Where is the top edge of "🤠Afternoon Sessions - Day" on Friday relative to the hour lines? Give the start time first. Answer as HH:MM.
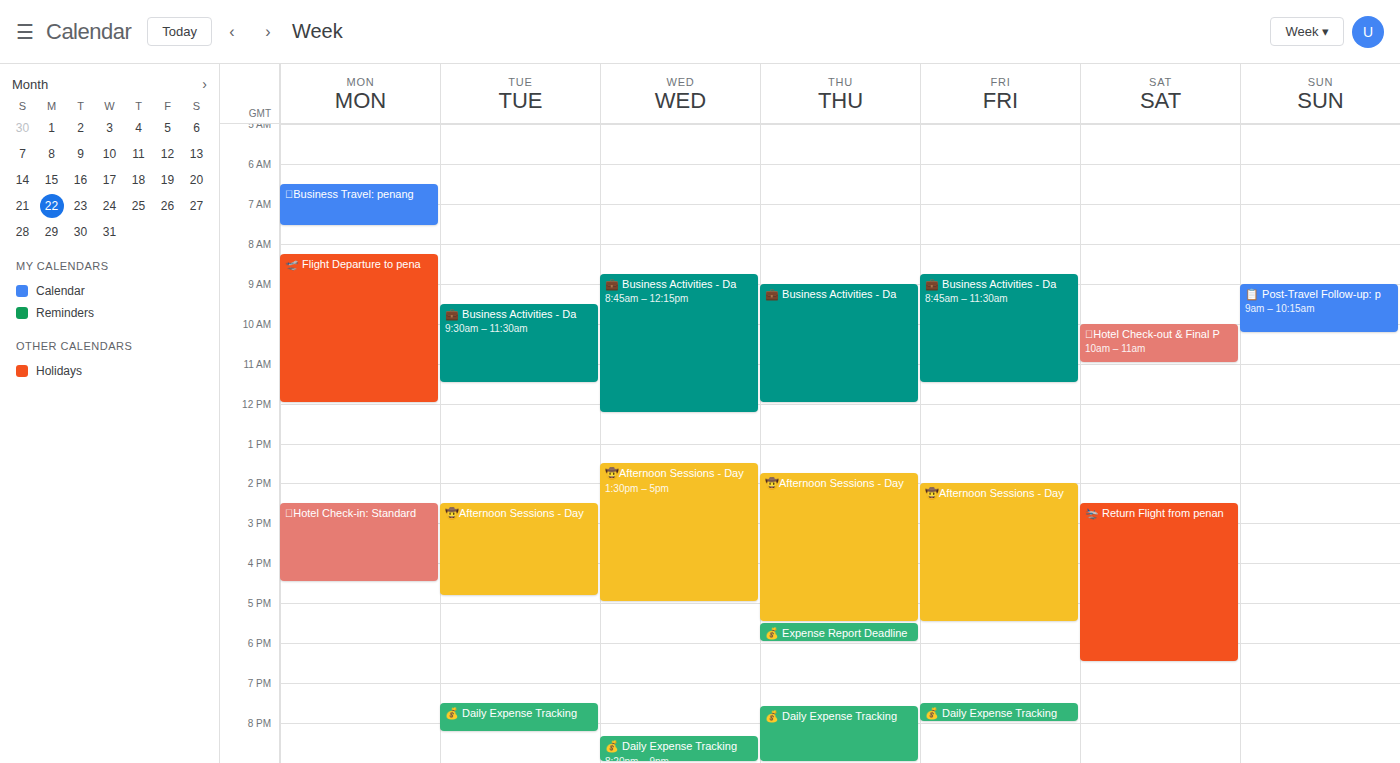
14:00 -- exactly on the 14:00 line.